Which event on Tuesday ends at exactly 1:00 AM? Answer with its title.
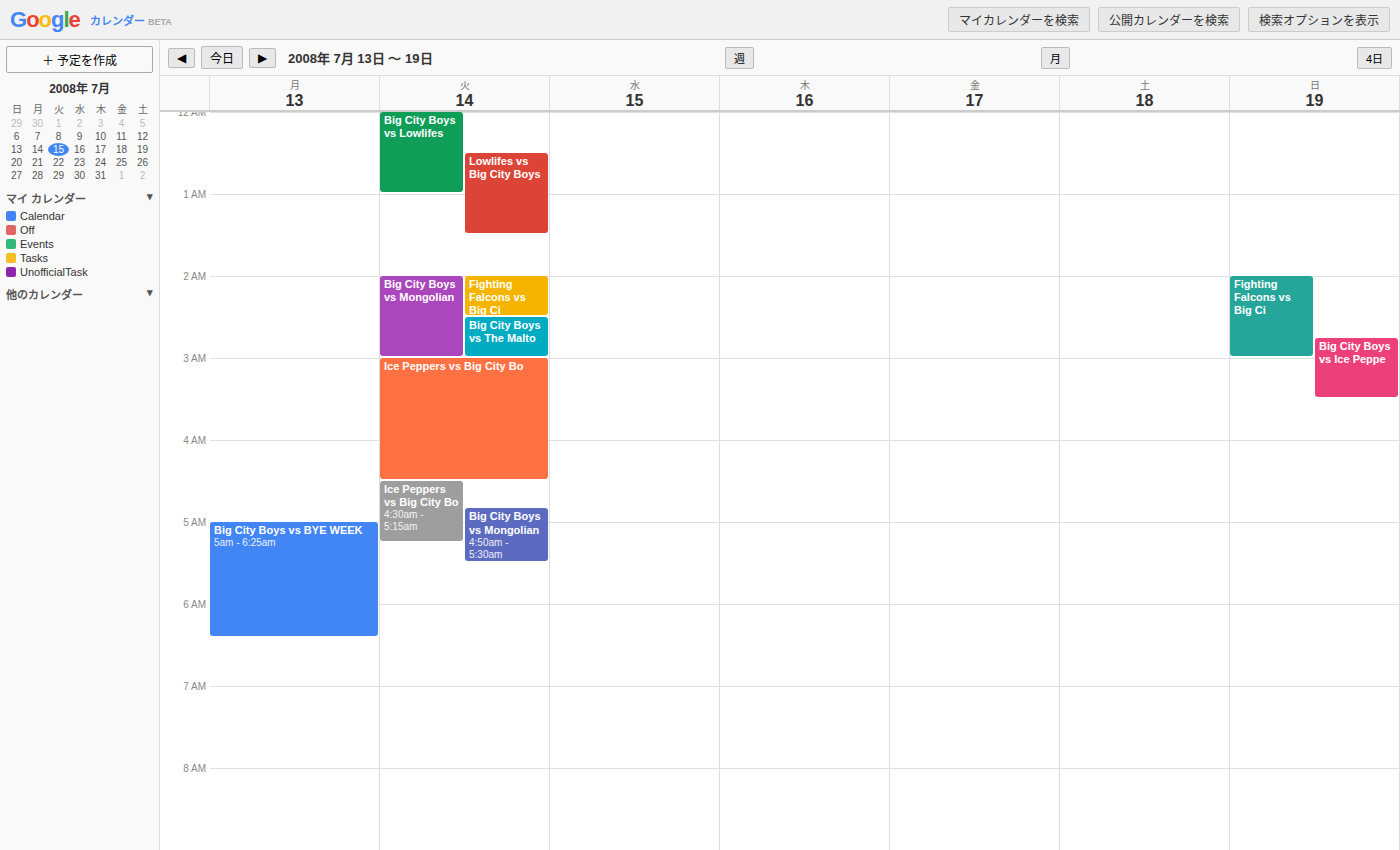
"Big City Boys vs Lowlifes"